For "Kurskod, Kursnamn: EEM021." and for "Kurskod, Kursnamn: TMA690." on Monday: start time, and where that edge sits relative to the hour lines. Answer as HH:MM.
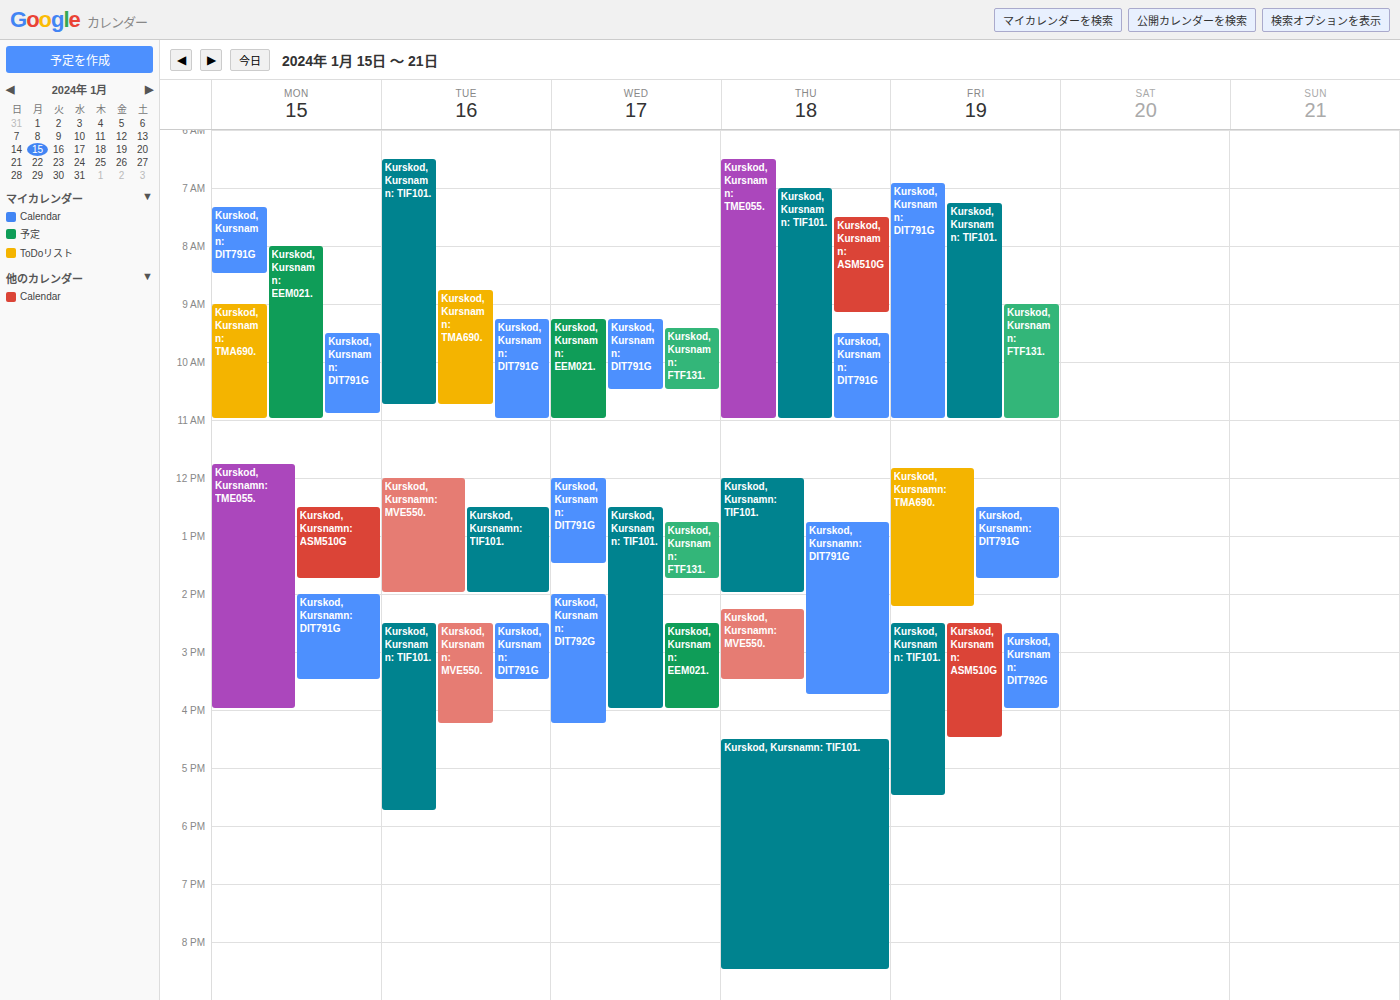
"Kurskod, Kursnamn: EEM021.": 08:00, exactly on the 08:00 line. "Kurskod, Kursnamn: TMA690.": 09:00, exactly on the 09:00 line.